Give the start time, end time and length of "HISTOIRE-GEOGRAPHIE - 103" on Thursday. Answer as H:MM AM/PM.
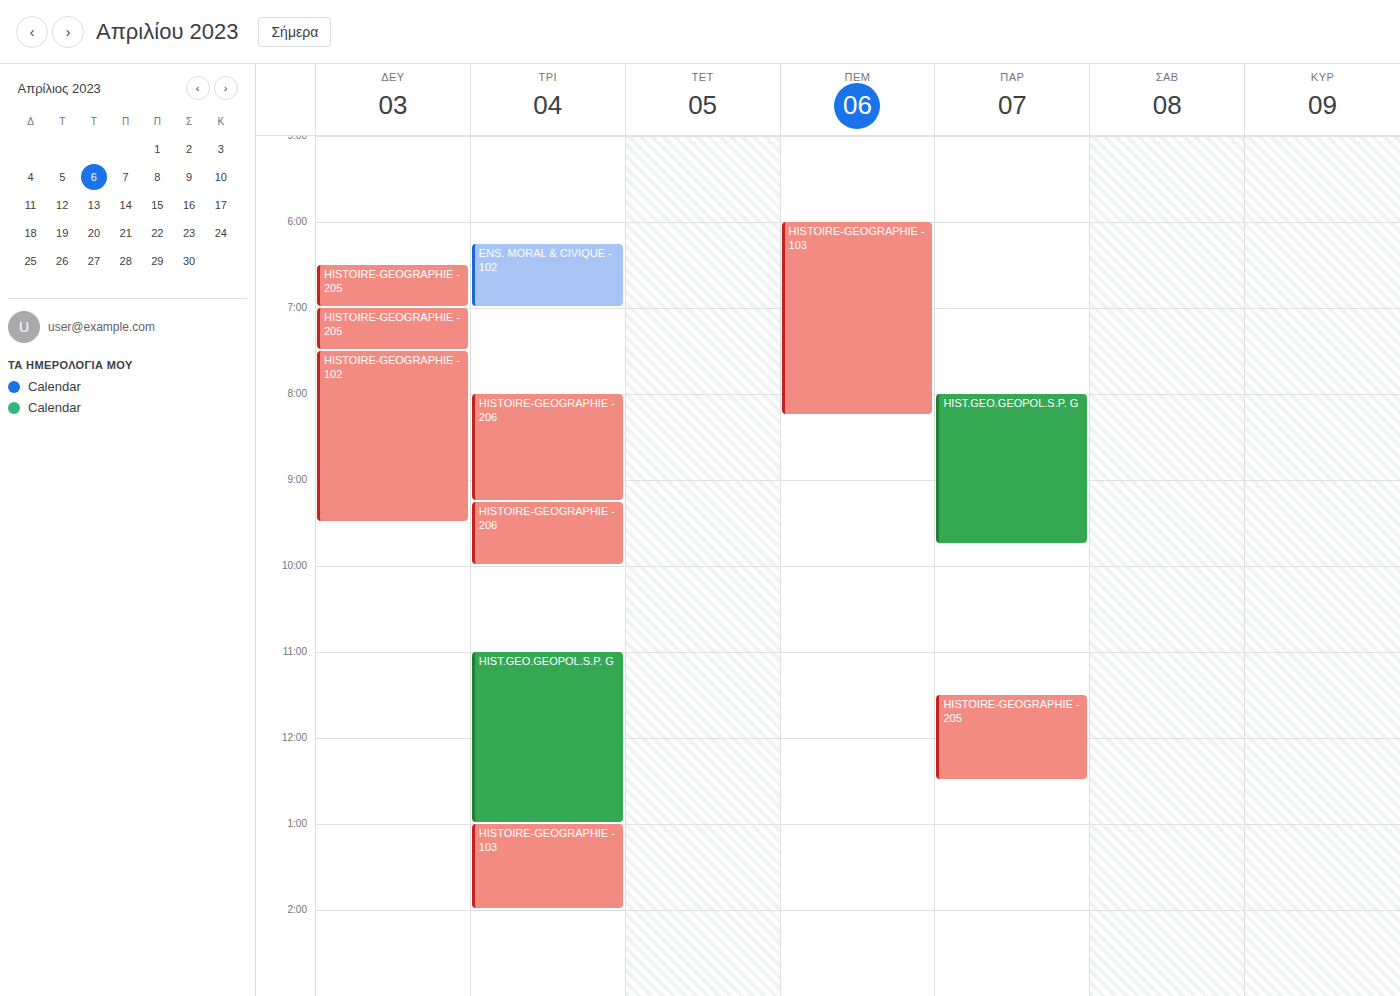
6:00 AM to 8:15 AM, 2 hours 15 minutes